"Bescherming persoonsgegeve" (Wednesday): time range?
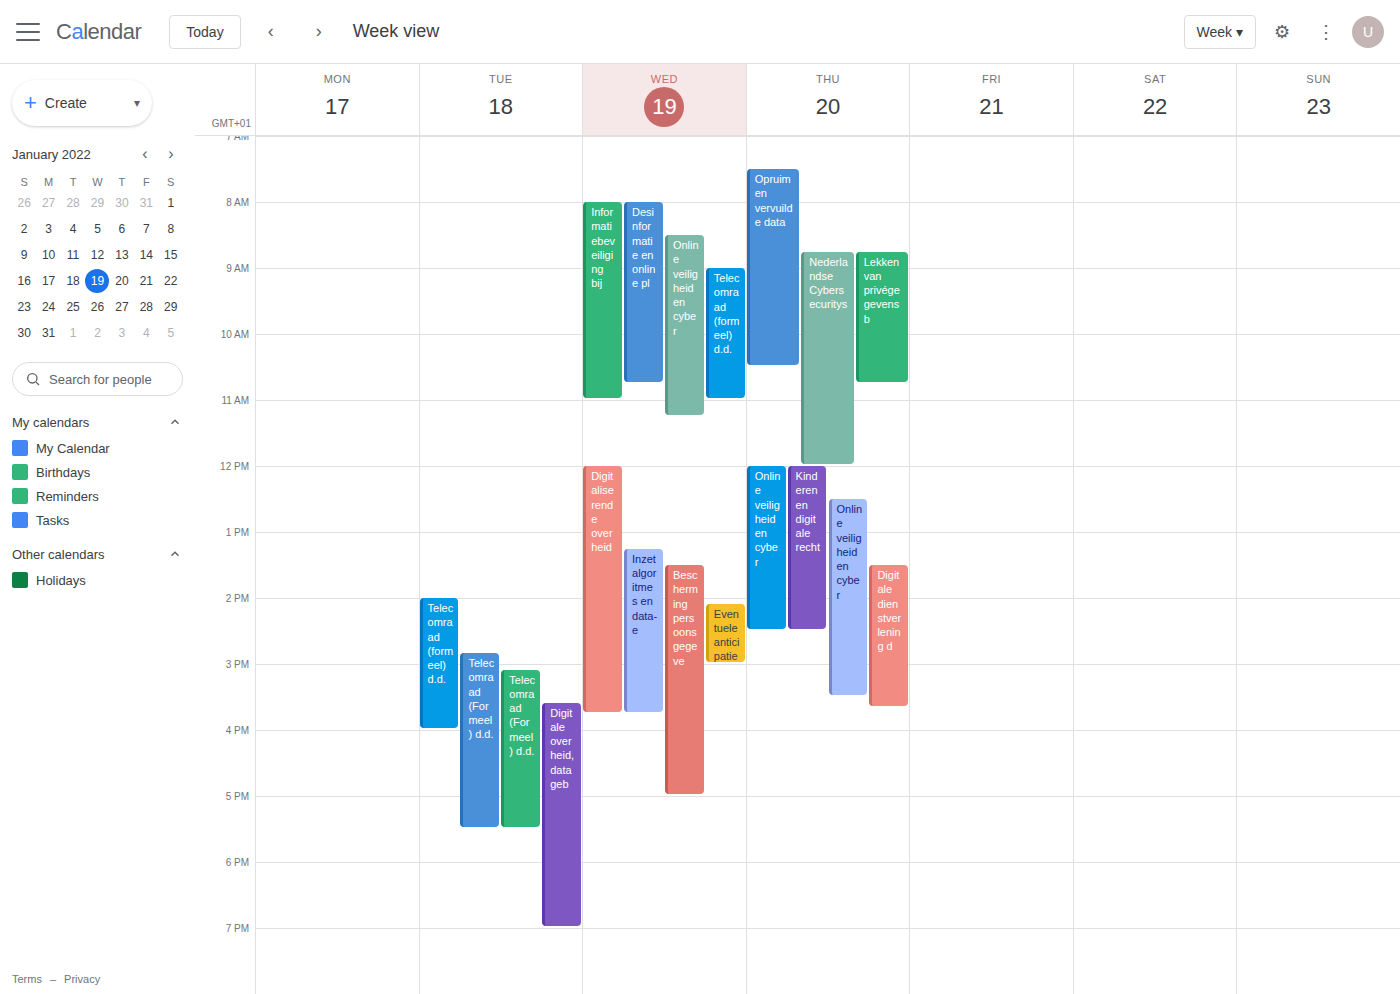
1:30 PM to 5:00 PM